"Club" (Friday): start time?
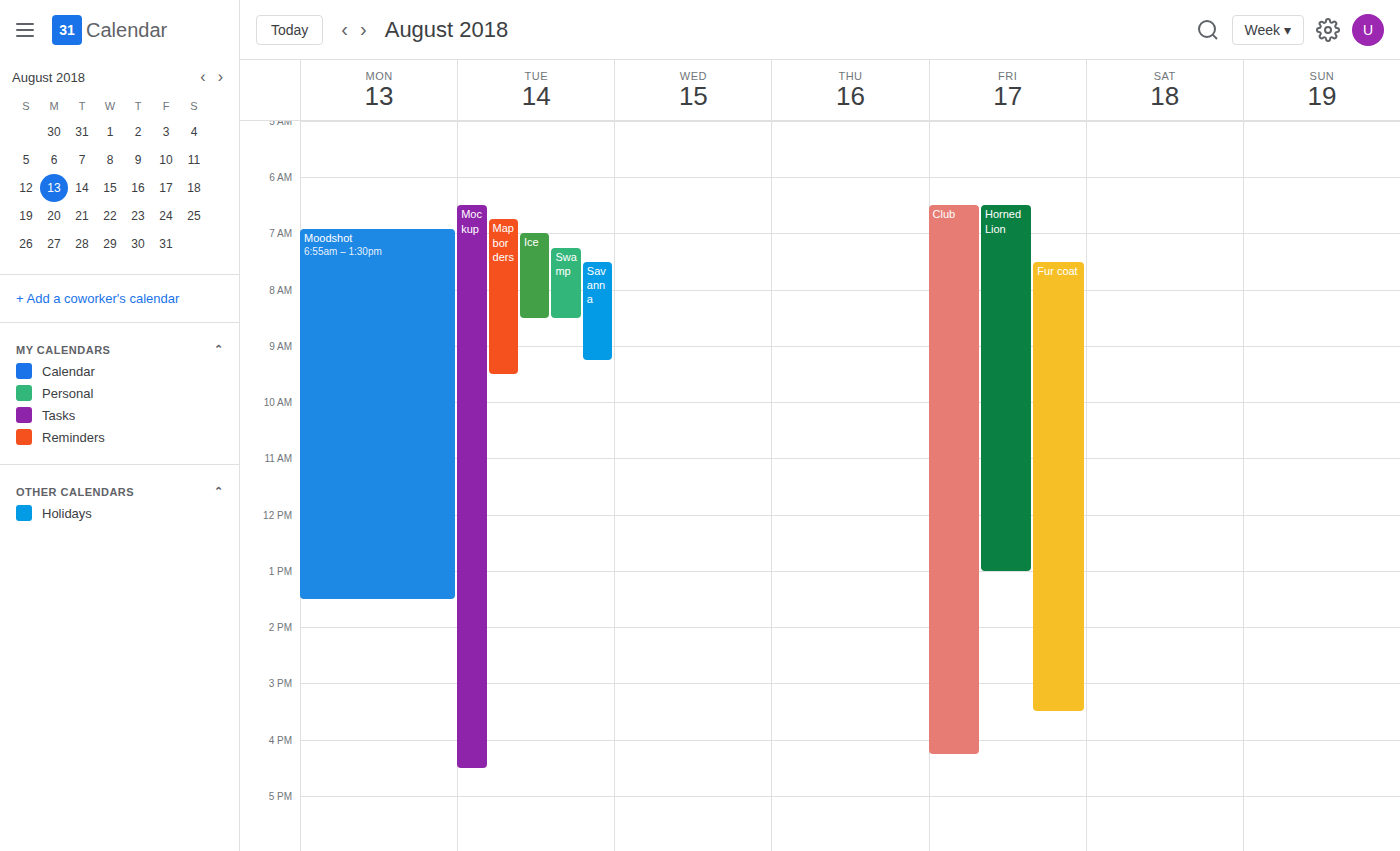
6:30 AM